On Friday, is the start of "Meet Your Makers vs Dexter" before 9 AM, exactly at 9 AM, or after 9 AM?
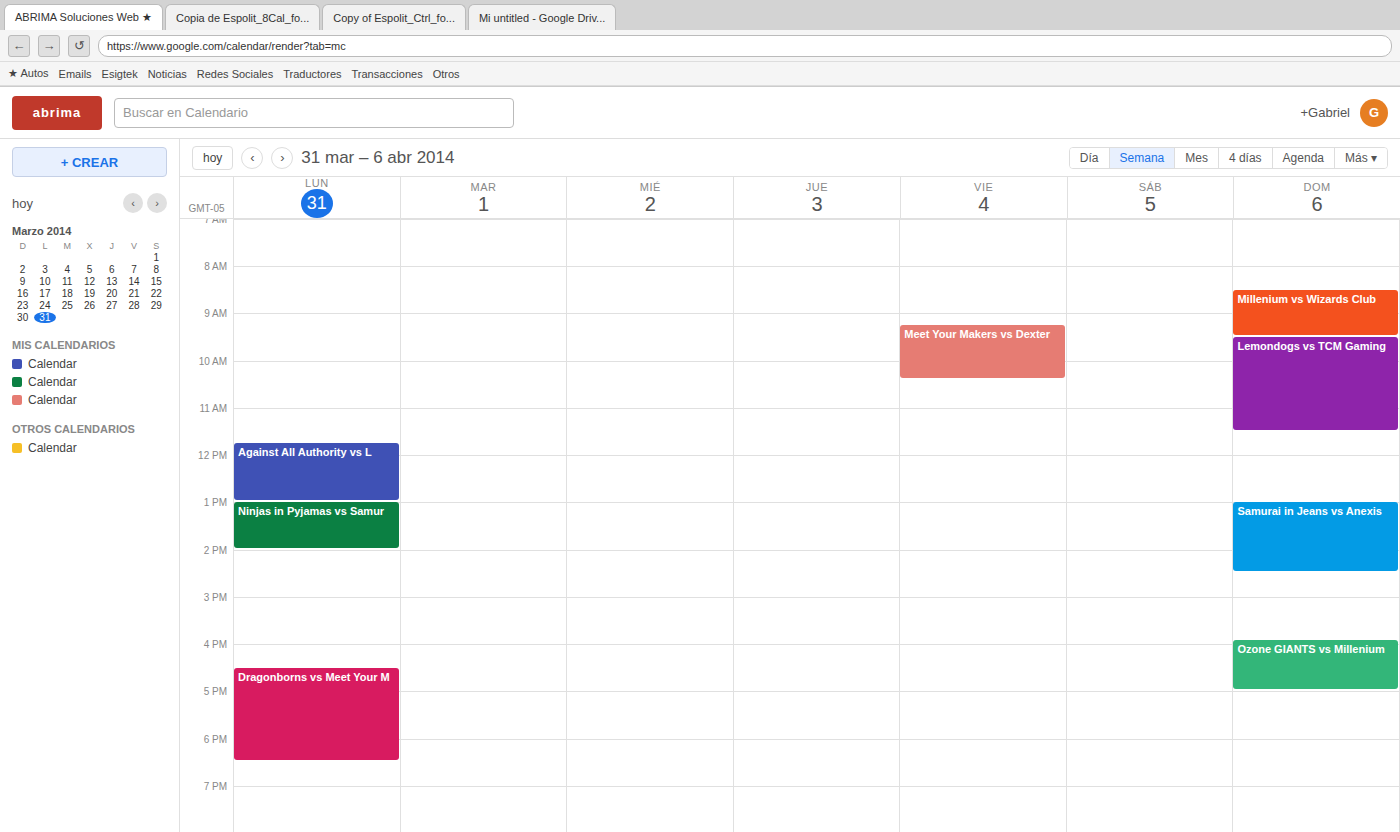
9:15 AM -- after 9 AM, 15 minutes below the 9 AM line.